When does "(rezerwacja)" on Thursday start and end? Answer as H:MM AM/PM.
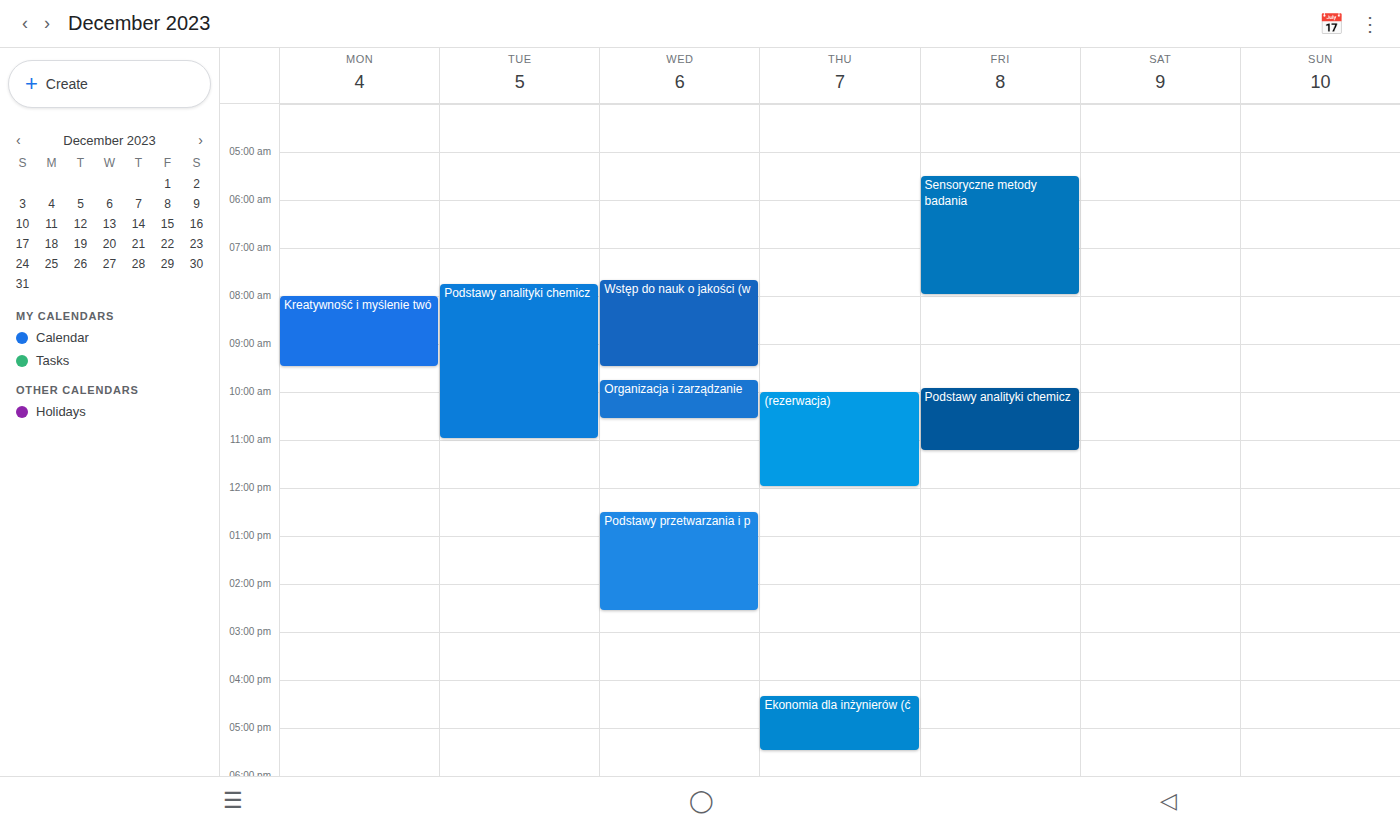
10:00 AM to 12:00 PM